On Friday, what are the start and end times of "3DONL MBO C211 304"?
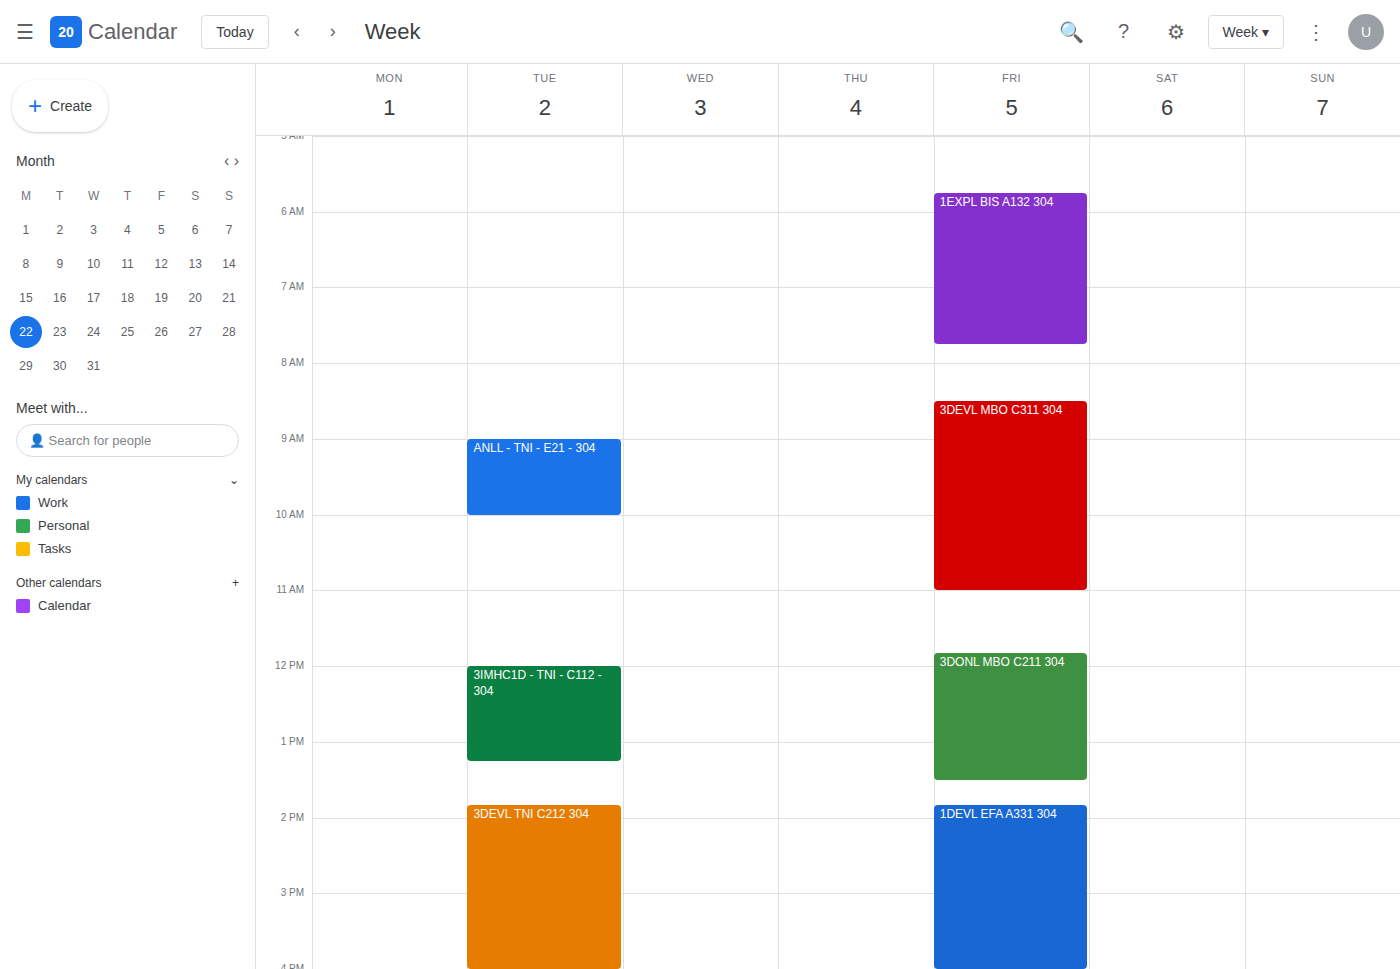
11:50 AM to 1:30 PM